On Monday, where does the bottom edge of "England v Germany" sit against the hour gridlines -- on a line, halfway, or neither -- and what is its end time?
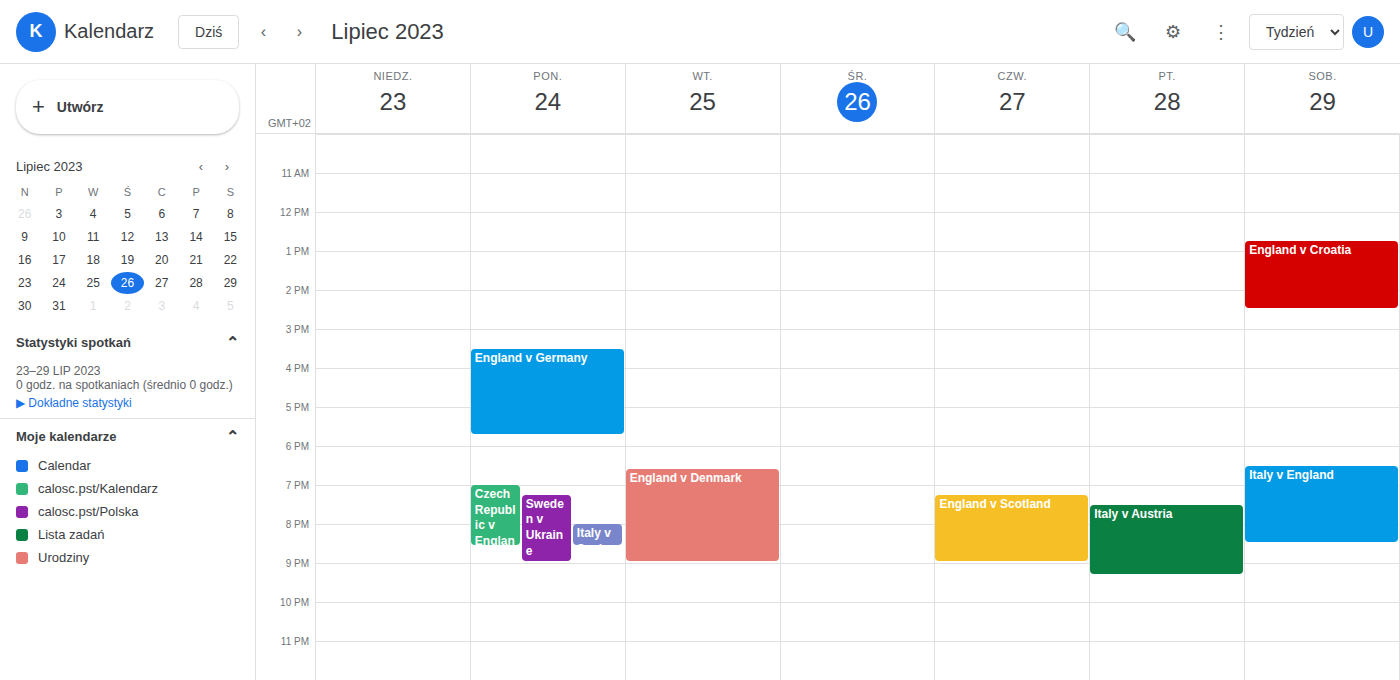
5:45 PM -- neither: three quarters of the way from the 5 PM line to the 6 PM line.